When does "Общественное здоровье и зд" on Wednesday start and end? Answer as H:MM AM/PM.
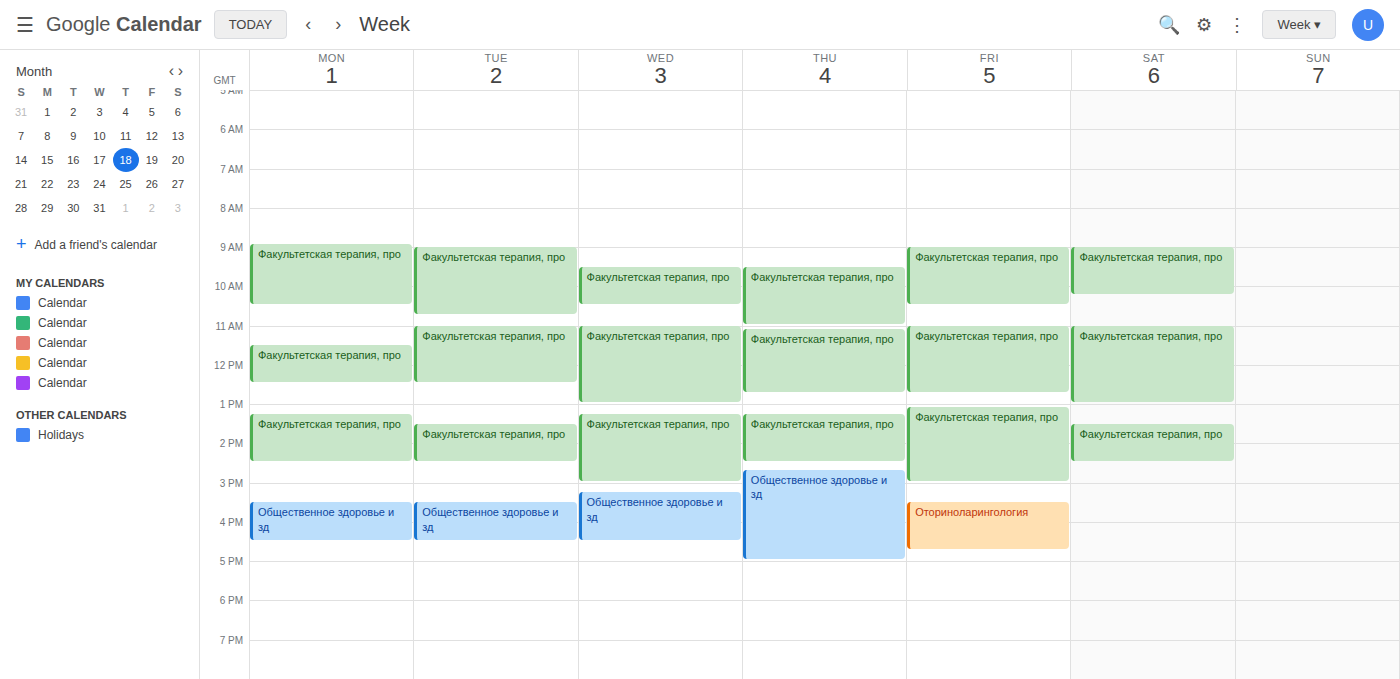
3:15 PM to 4:30 PM